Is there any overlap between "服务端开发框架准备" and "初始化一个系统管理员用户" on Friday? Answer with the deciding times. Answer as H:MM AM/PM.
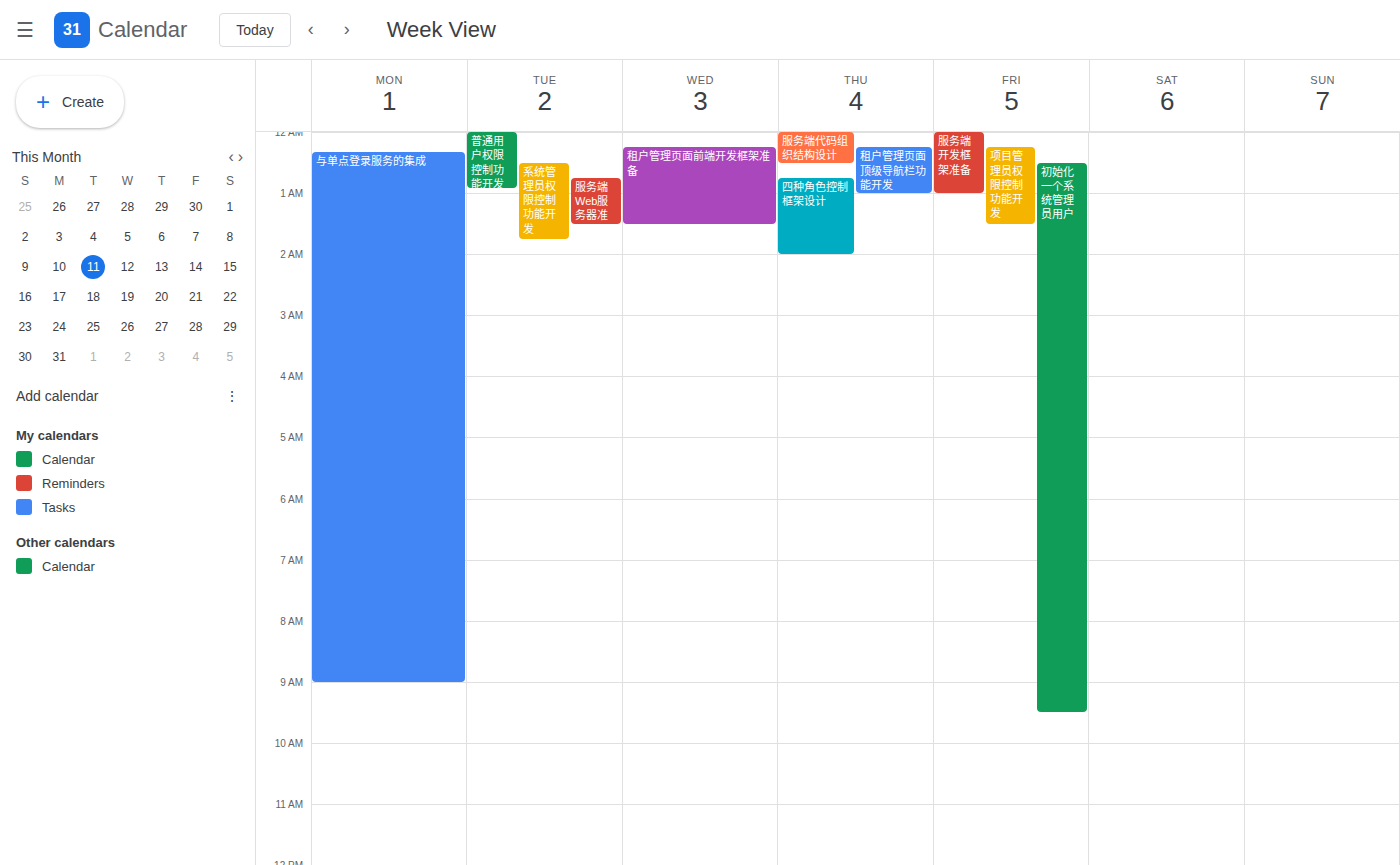
"初始化一个系统管理员用户" starts at 12:30 AM, before "服务端开发框架准备" ends at 1:00 AM -- they overlap.